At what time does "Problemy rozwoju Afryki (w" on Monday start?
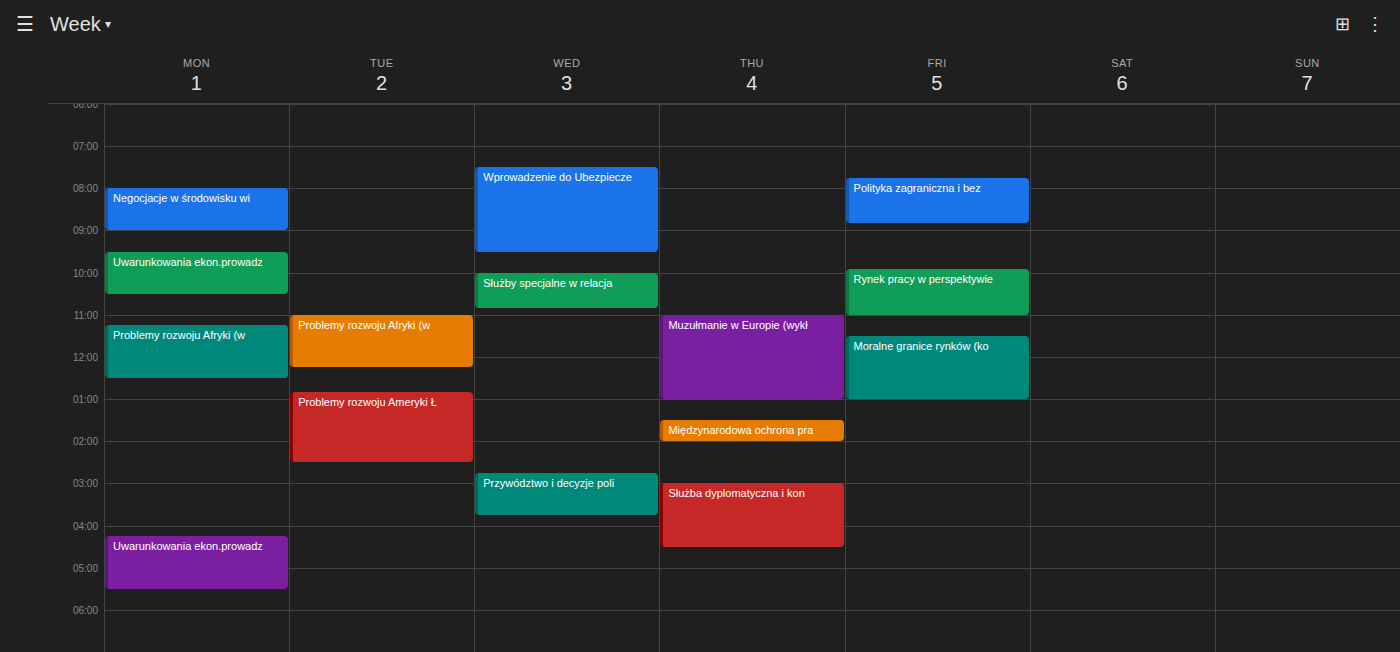
11:15 AM